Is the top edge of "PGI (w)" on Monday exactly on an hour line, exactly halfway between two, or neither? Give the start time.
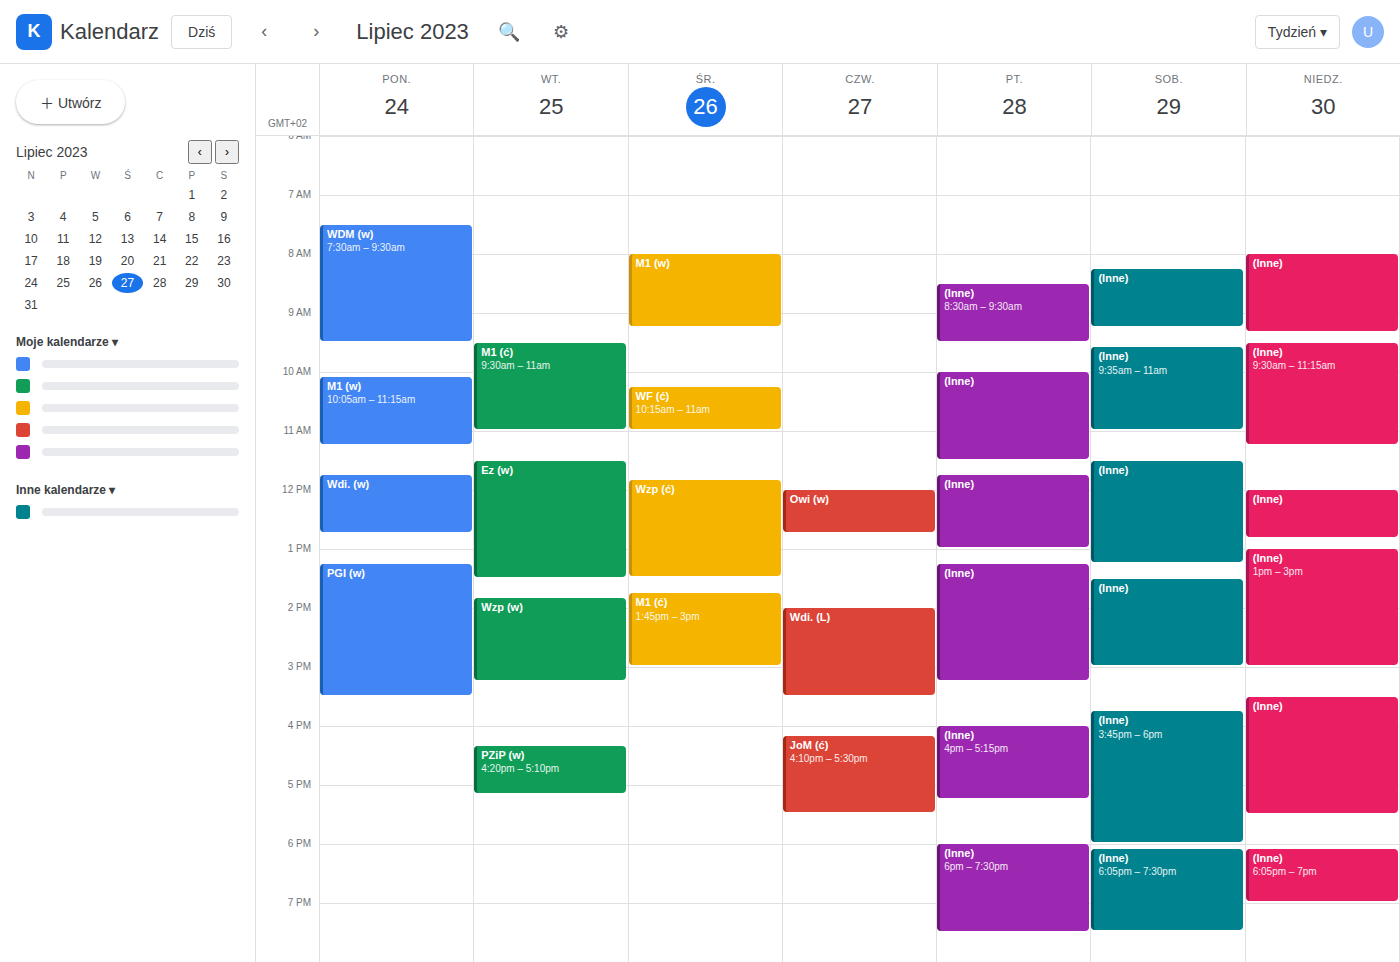
1:15 PM -- neither: a quarter of the way from the 1 PM line to the 2 PM line.